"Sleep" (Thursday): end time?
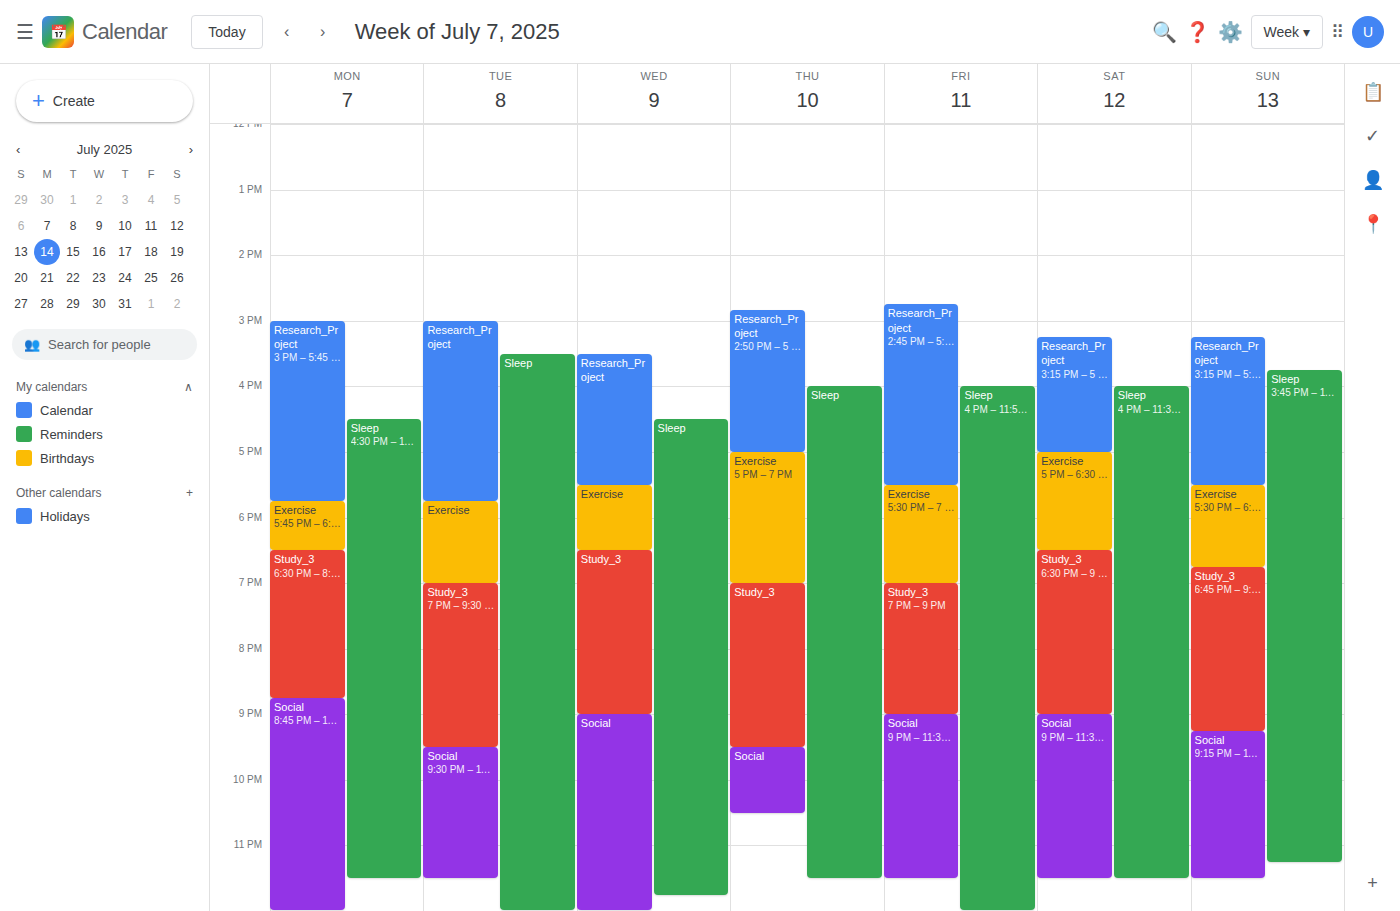
11:30 PM